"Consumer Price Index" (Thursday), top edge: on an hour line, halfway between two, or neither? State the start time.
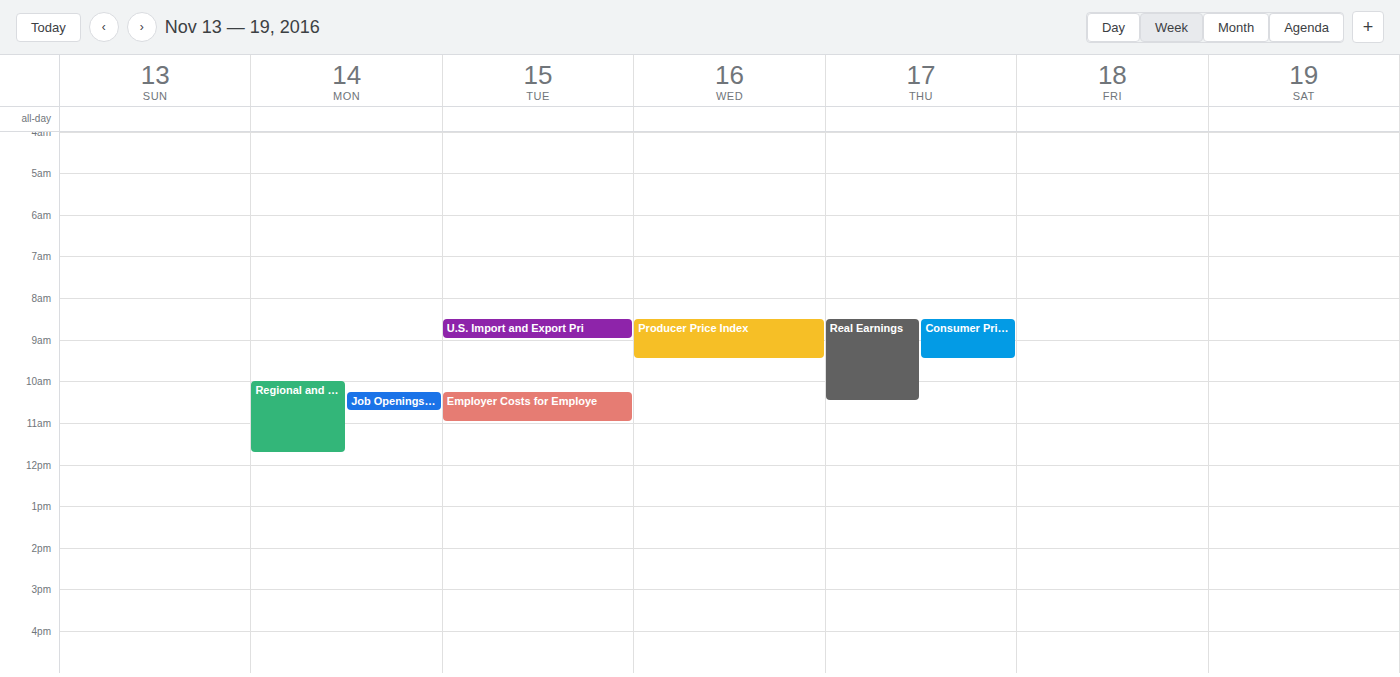
8:30 AM -- halfway between the 8 AM and 9 AM lines.